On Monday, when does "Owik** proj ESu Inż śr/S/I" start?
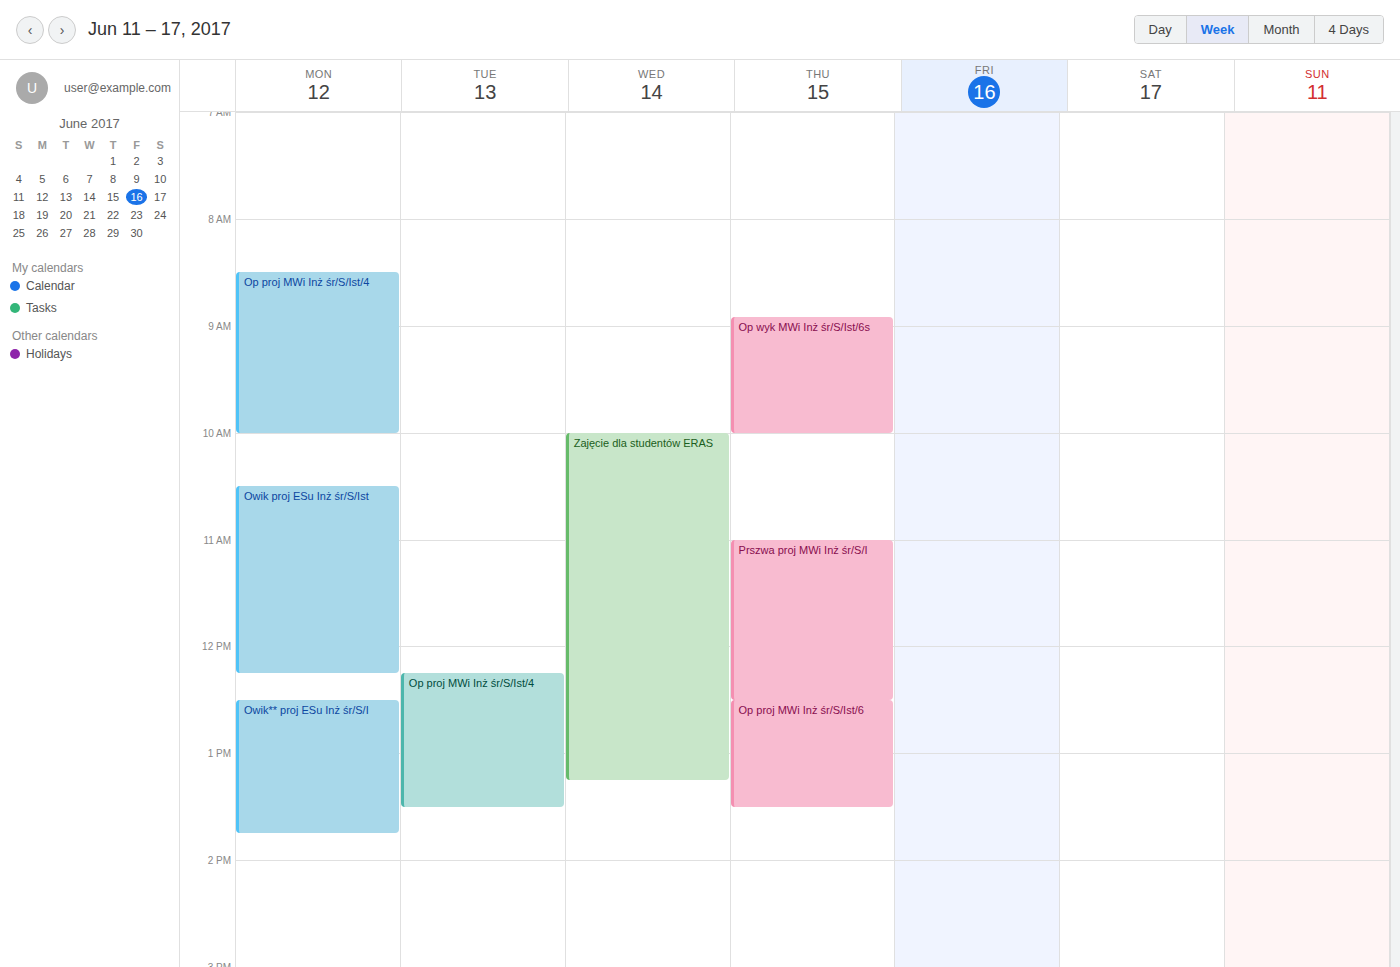
12:30 PM